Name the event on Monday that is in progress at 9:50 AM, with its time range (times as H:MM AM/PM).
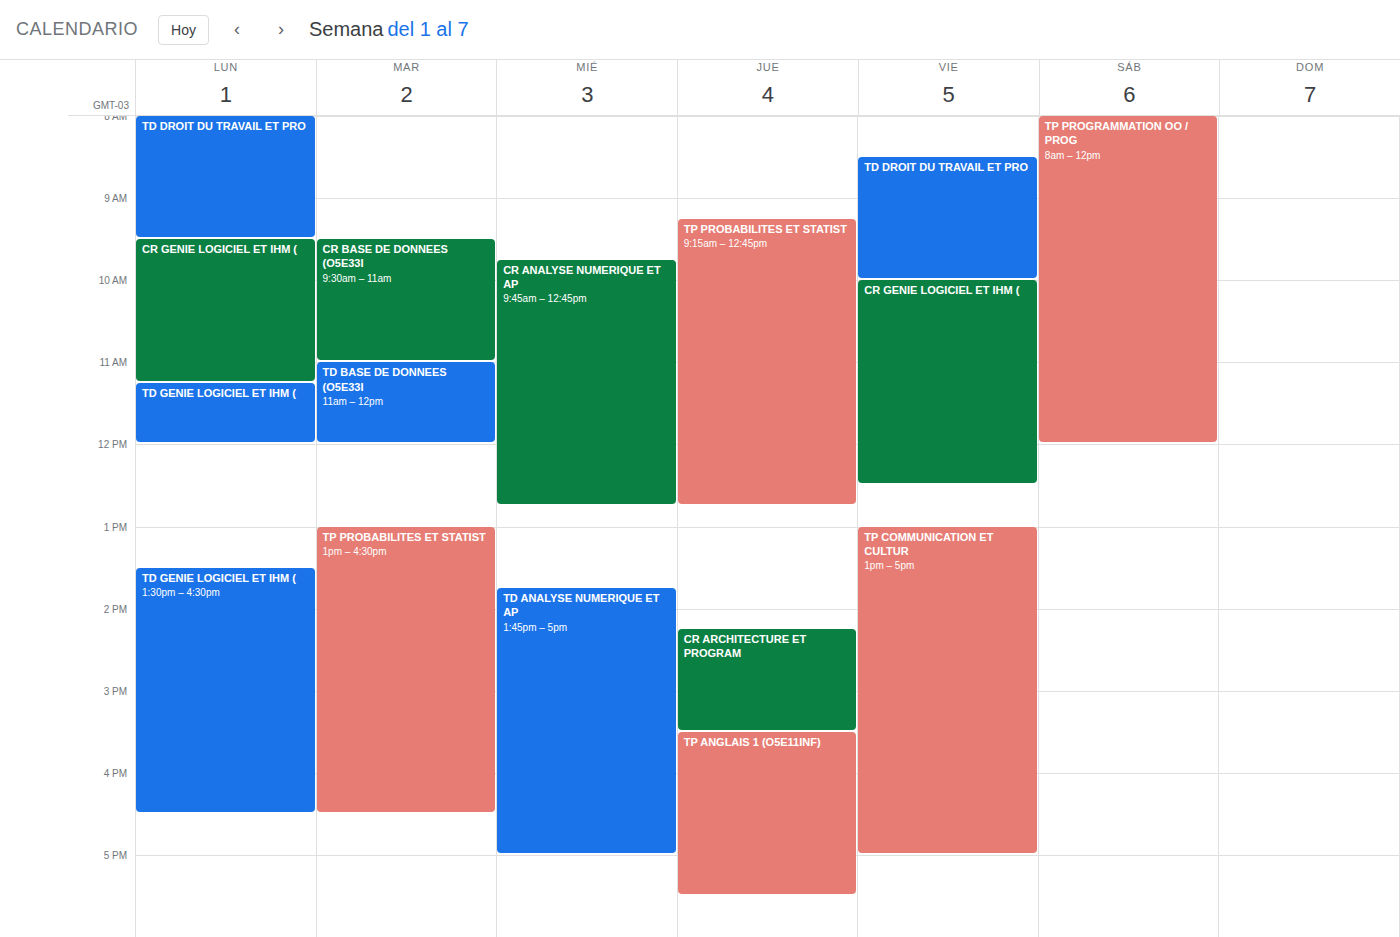
"CR GENIE LOGICIEL ET IHM (", 9:30 AM to 11:15 AM